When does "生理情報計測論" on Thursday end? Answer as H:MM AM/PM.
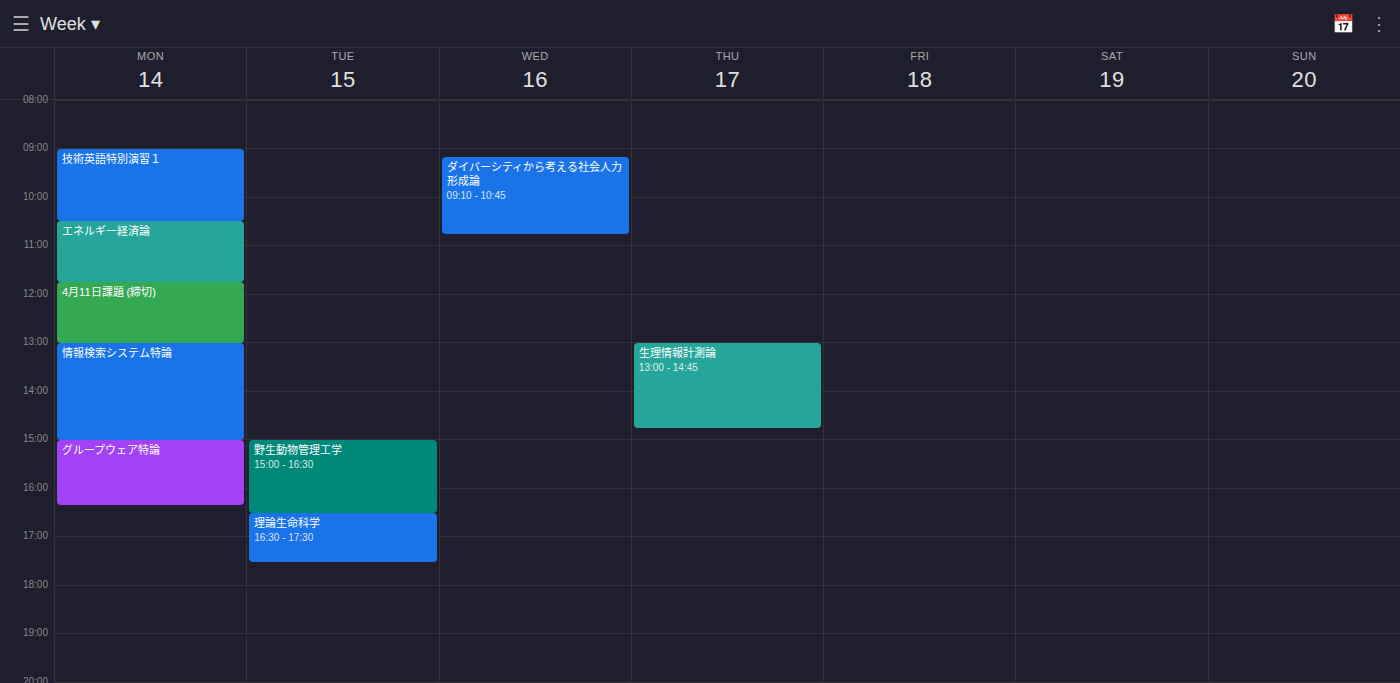
2:45 PM